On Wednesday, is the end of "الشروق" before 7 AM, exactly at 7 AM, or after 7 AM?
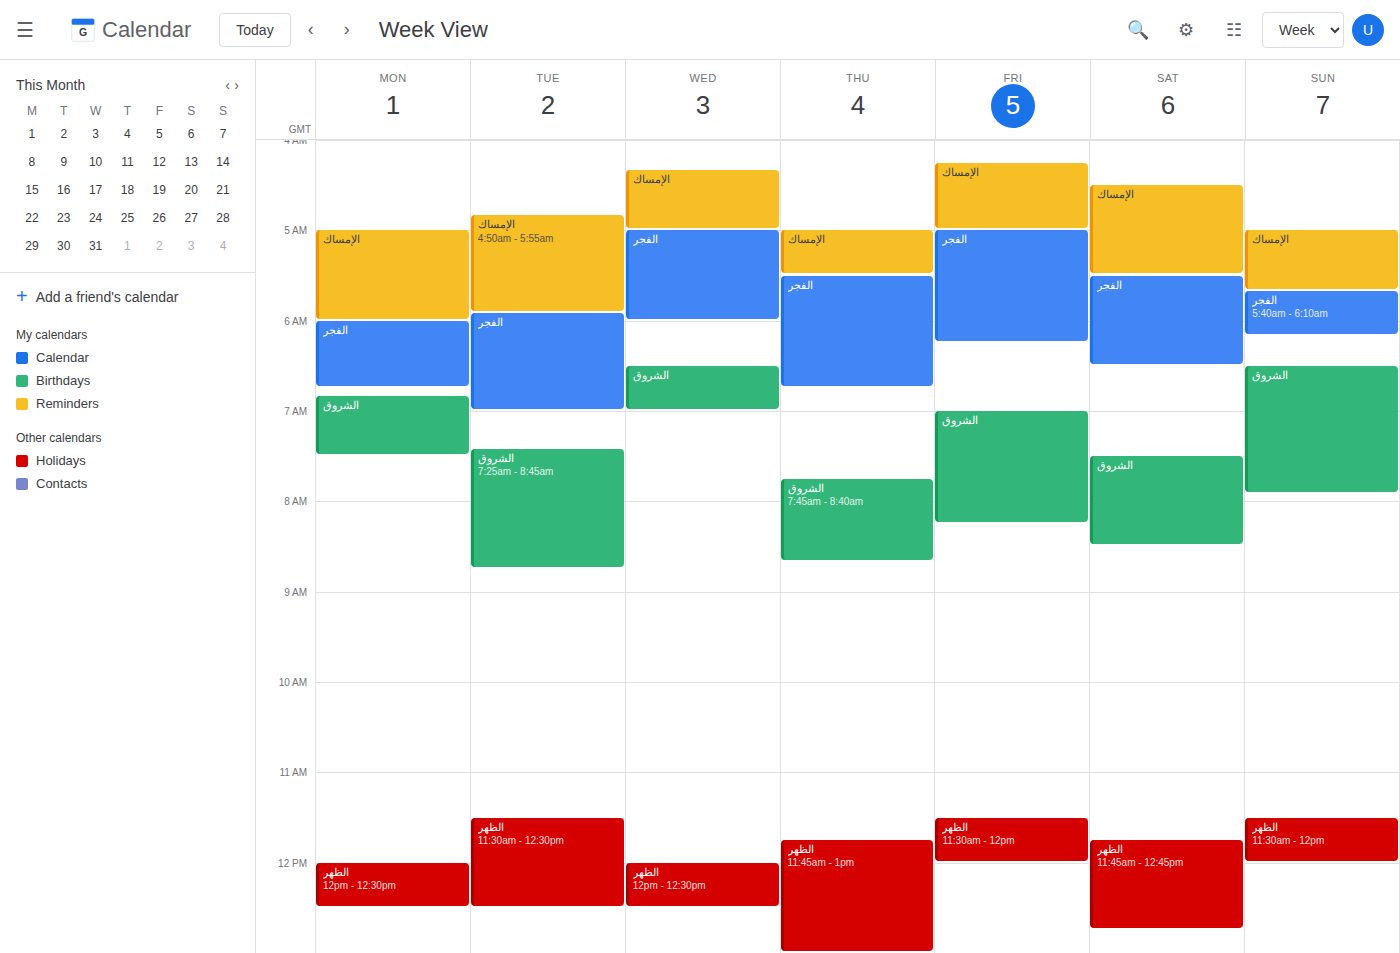
7:00 AM -- exactly at 7 AM, on the 7 AM line.